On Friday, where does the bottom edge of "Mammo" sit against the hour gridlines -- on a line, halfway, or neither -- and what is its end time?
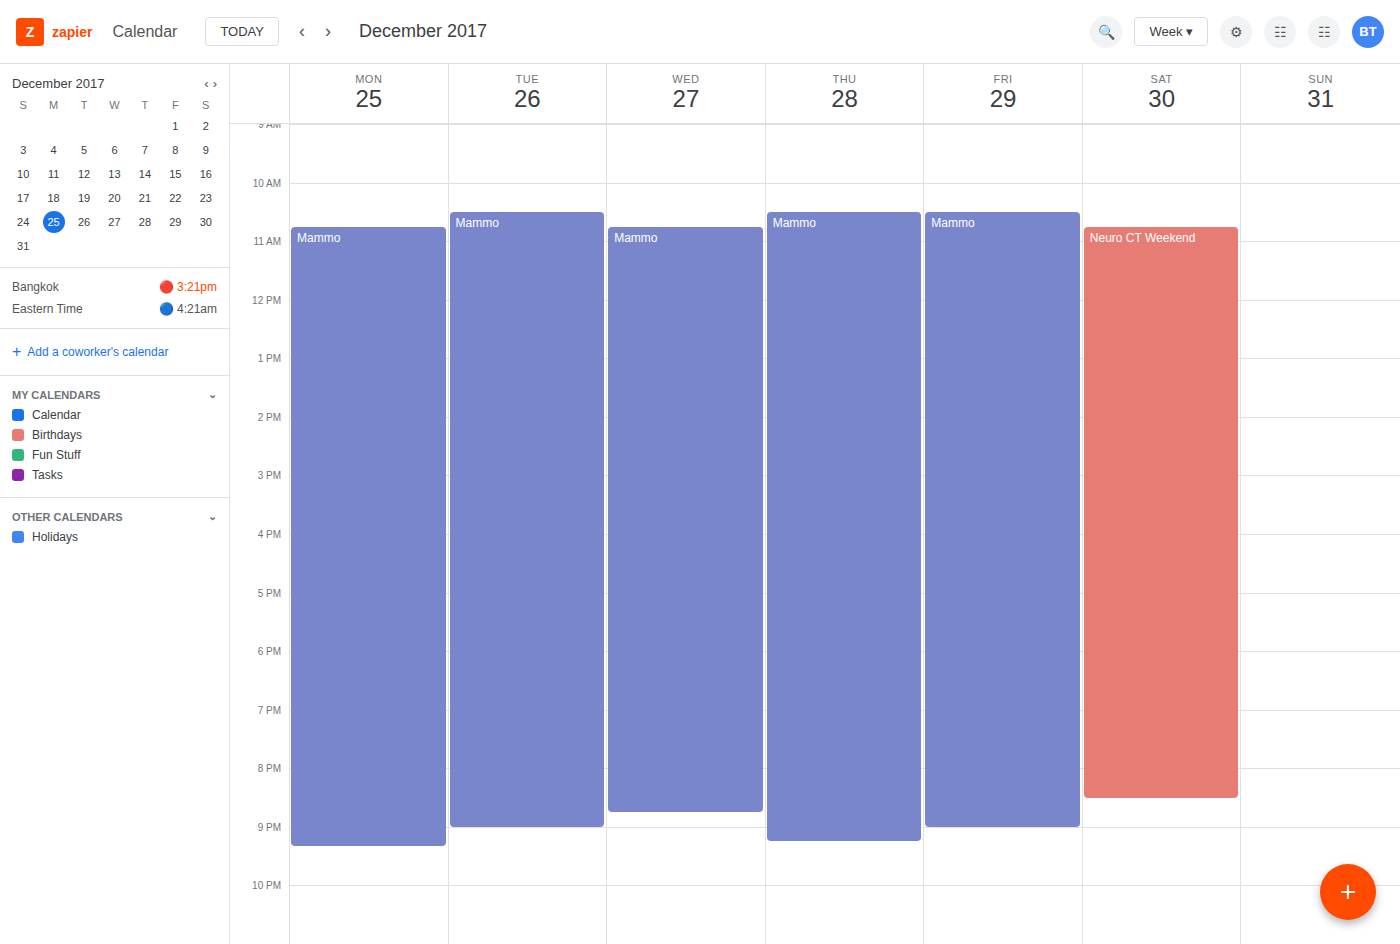
9:00 PM -- exactly on the 9 PM line.